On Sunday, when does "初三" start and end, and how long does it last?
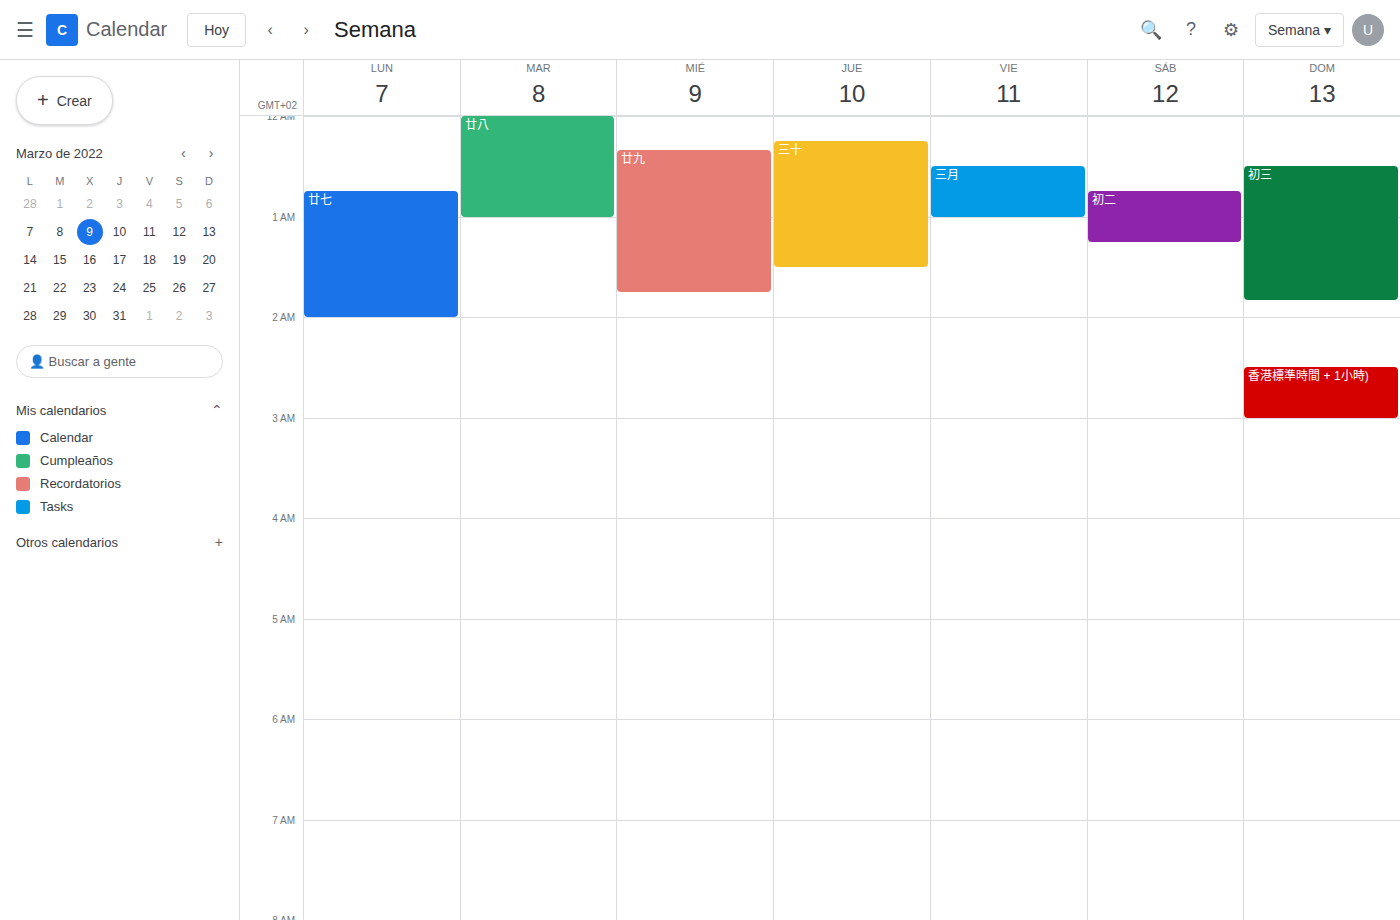
12:30 AM to 1:50 AM, 1 hour 20 minutes